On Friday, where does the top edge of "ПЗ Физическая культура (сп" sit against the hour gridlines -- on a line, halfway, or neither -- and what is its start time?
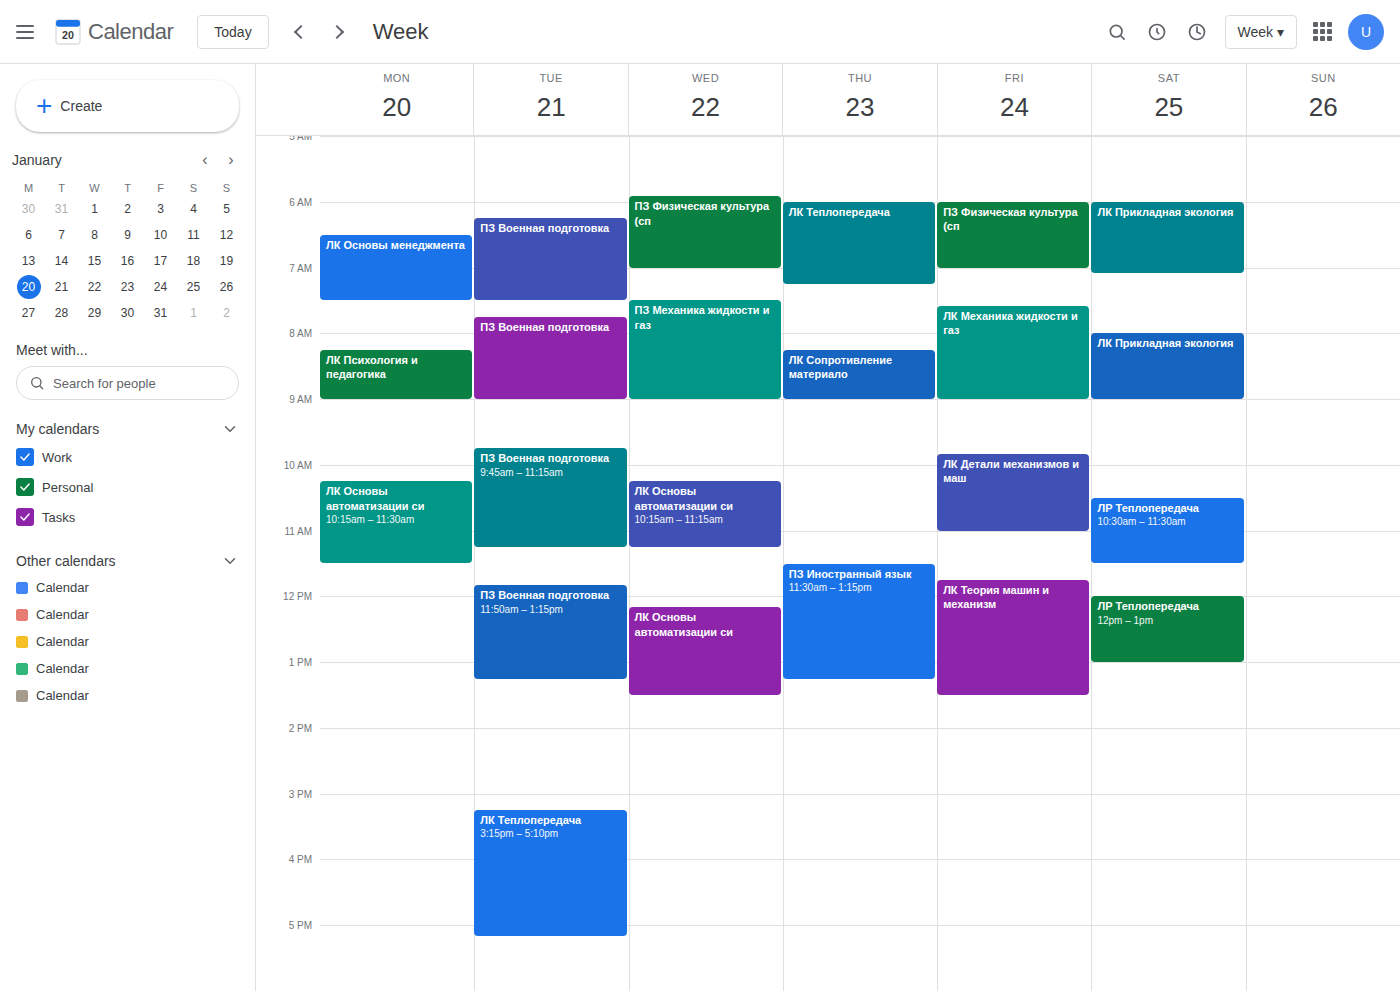
6:00 AM -- exactly on the 6 AM line.